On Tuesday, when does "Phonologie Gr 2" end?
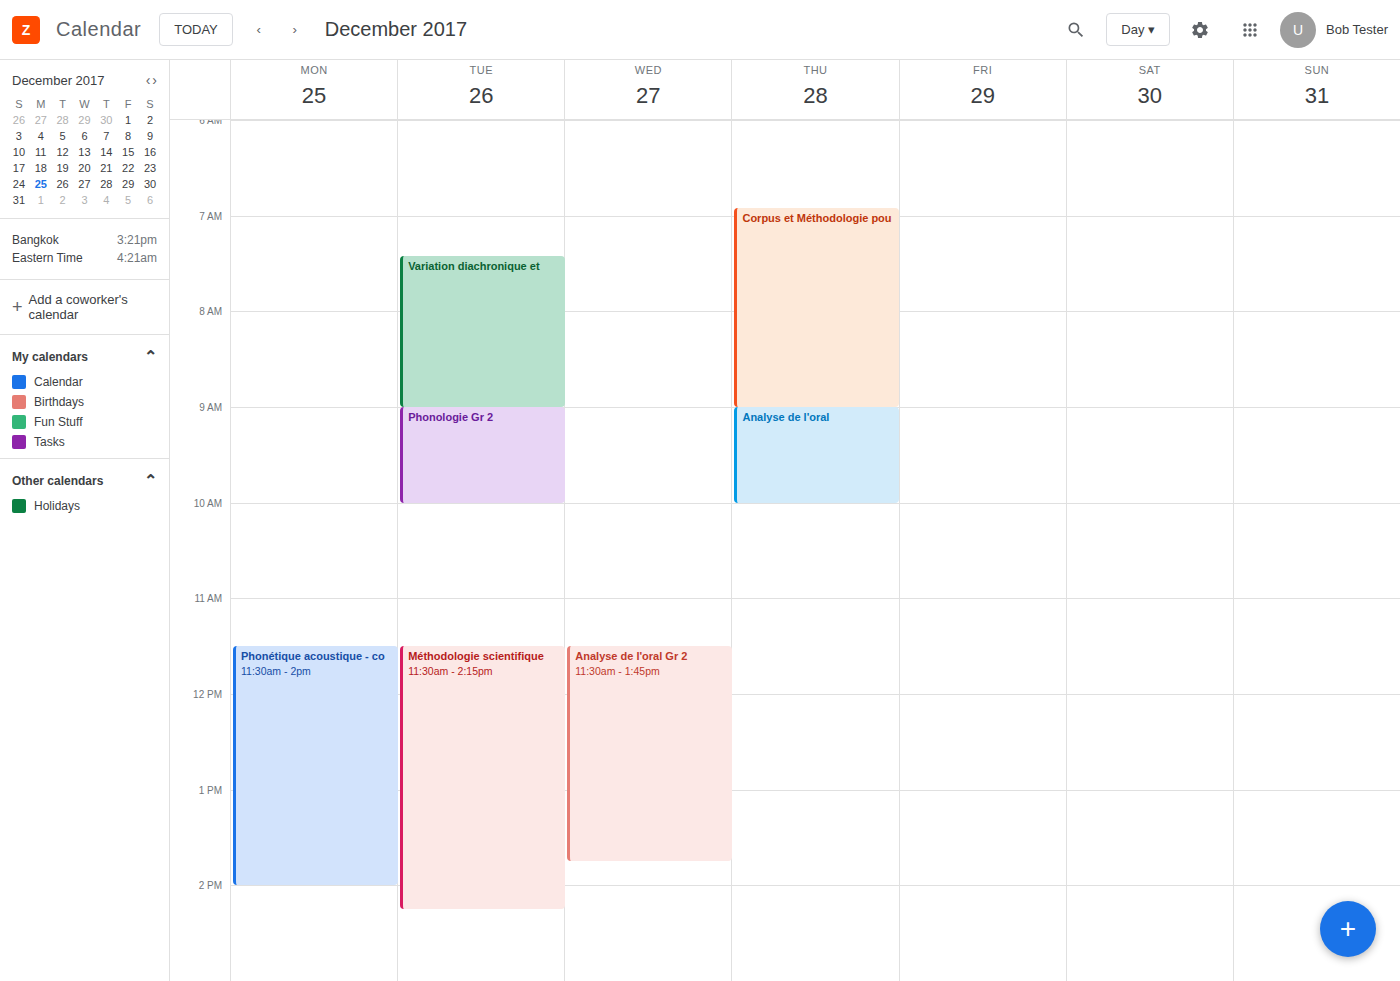
10:00 AM